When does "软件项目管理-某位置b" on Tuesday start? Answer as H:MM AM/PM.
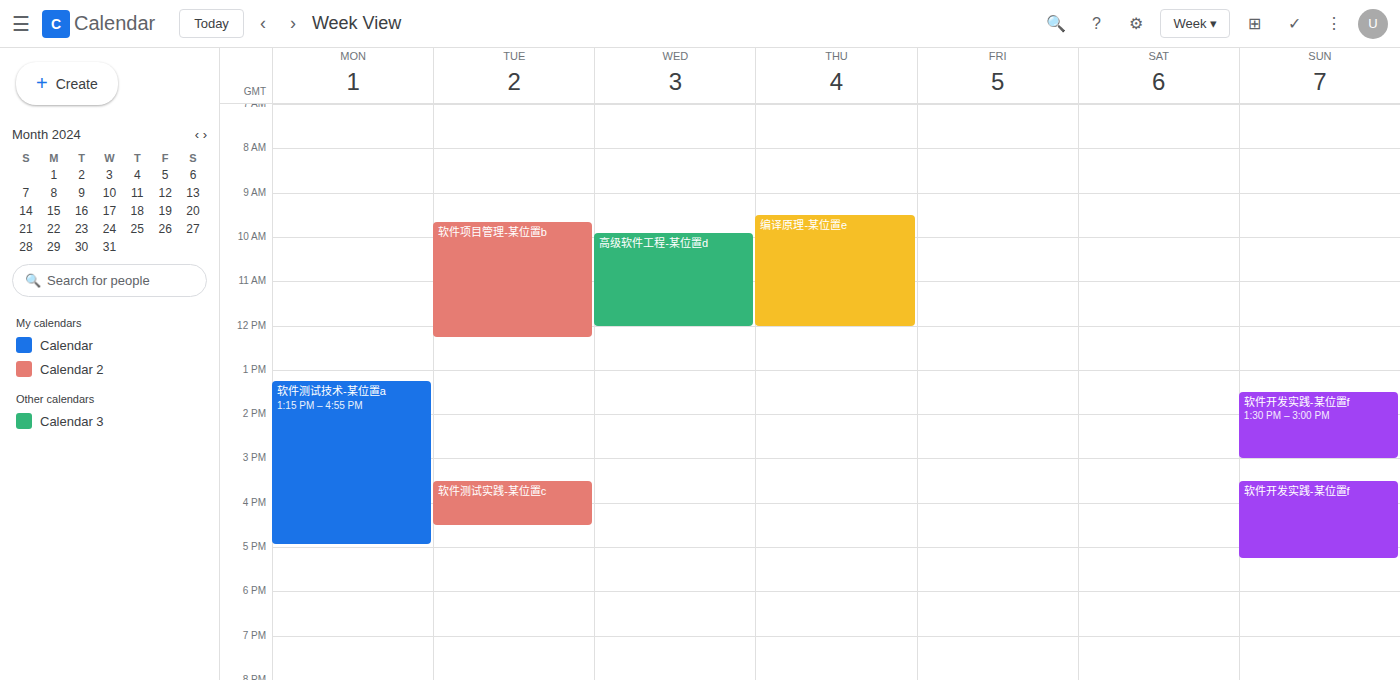
9:40 AM